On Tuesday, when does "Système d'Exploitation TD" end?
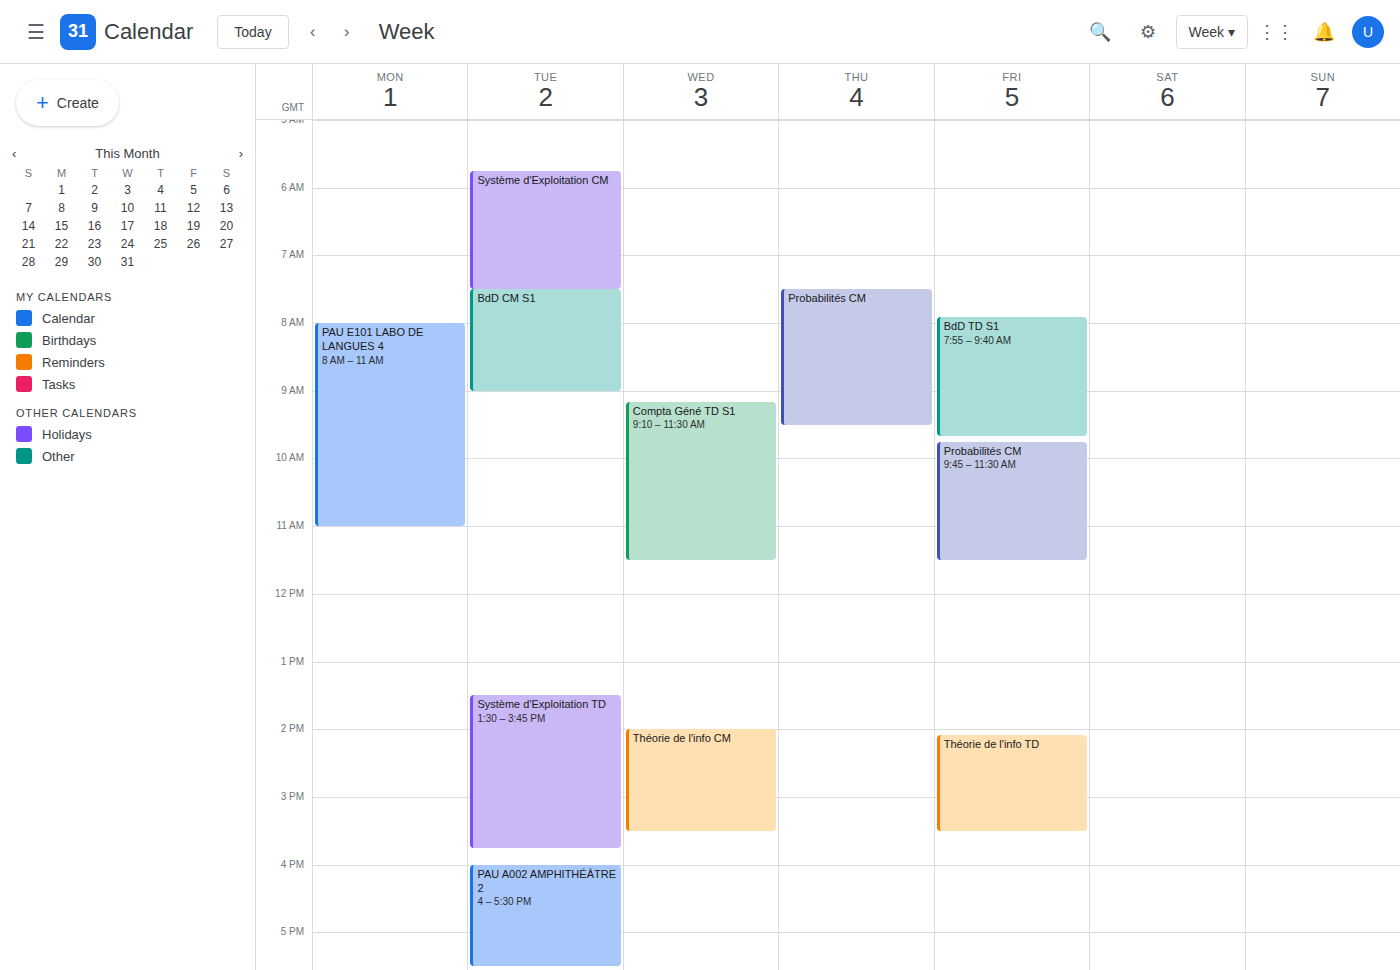
3:45 PM